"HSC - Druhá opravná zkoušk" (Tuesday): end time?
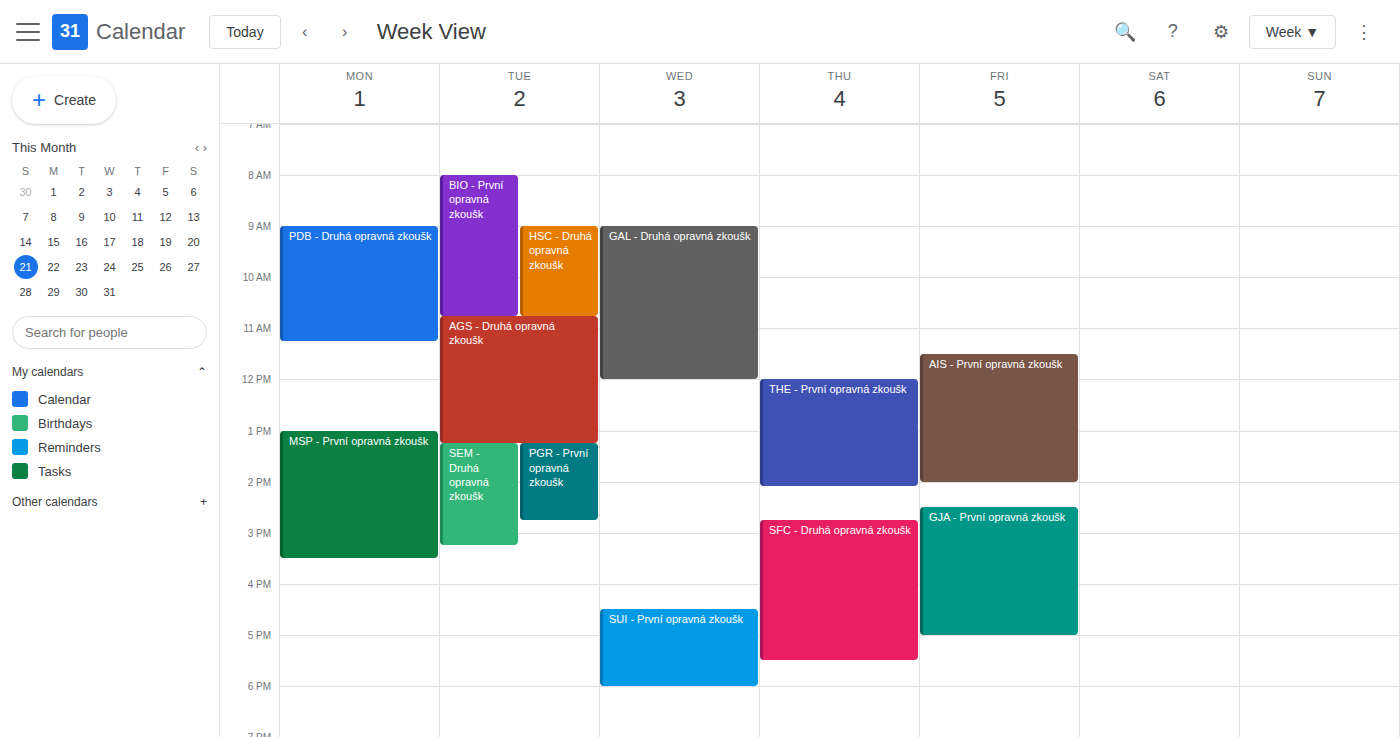
10:45 AM